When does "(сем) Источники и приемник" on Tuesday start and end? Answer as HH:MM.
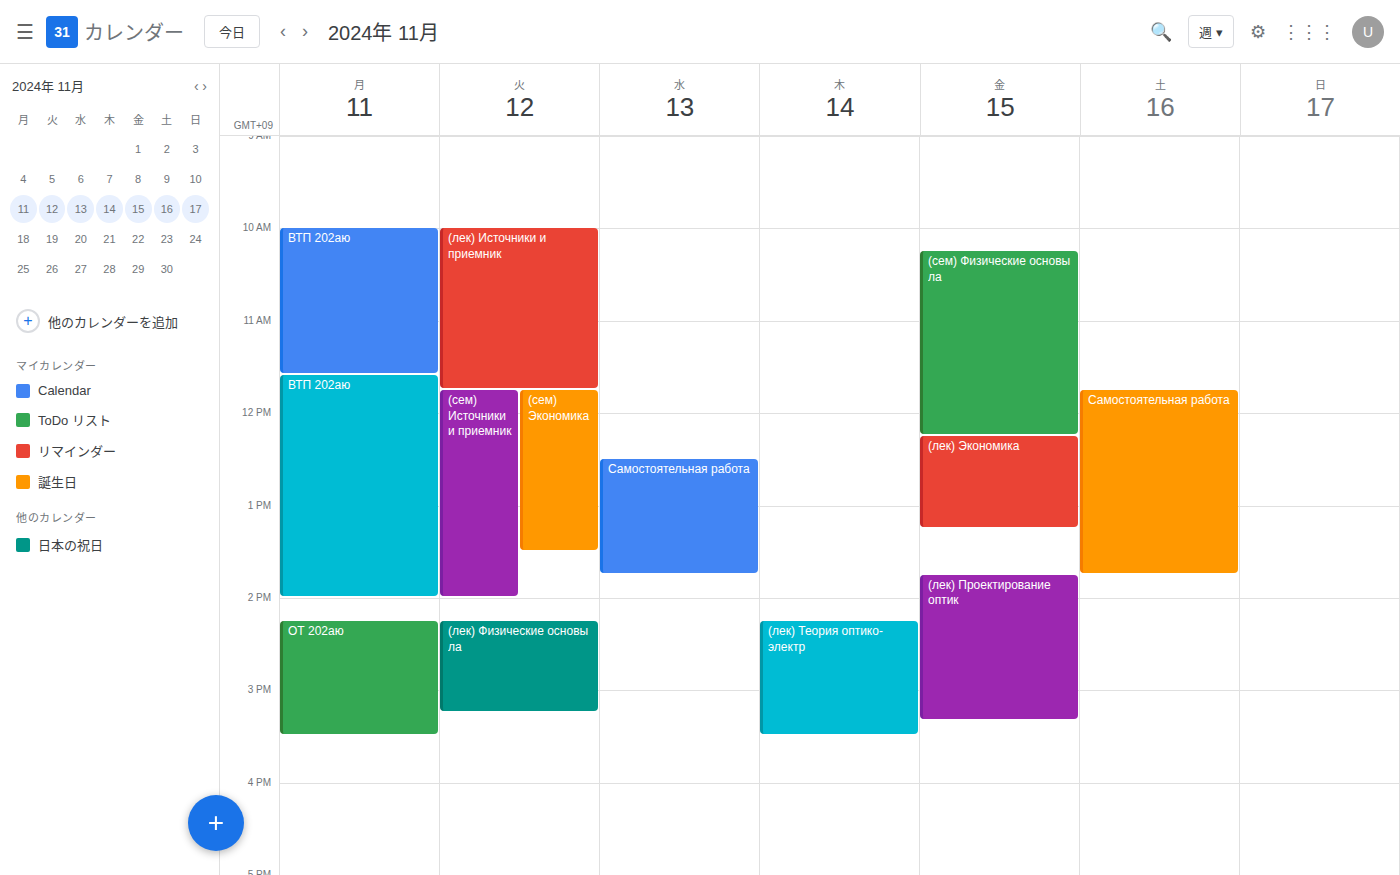
11:45 to 14:00